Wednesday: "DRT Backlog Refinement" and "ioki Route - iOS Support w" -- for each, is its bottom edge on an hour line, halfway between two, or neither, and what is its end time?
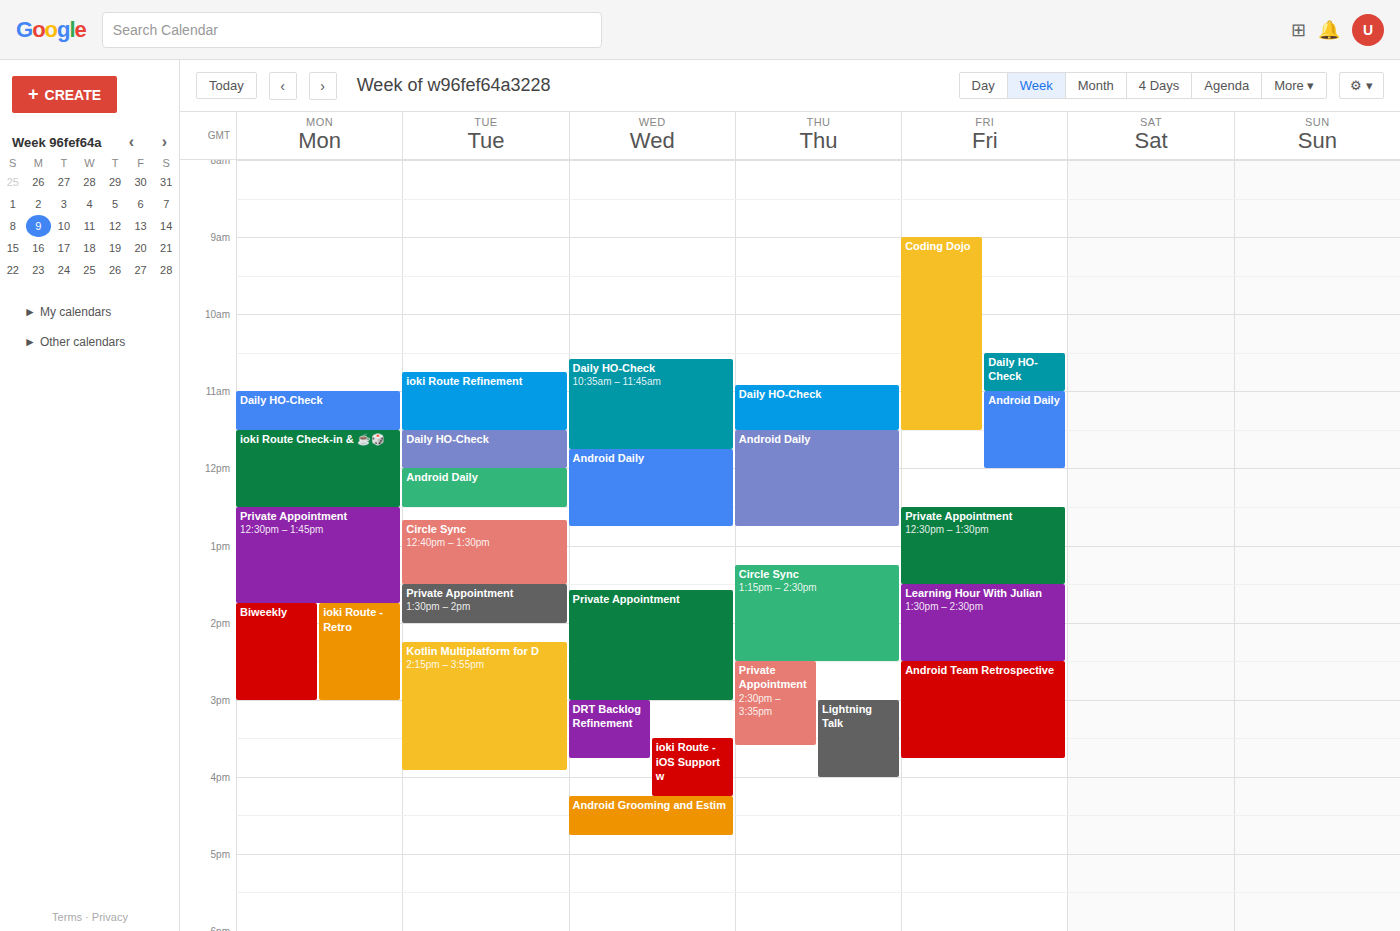
"DRT Backlog Refinement": 15:45, neither: three quarters of the way from the 15:00 line to the 16:00 line. "ioki Route - iOS Support w": 16:15, neither: a quarter of the way from the 16:00 line to the 17:00 line.